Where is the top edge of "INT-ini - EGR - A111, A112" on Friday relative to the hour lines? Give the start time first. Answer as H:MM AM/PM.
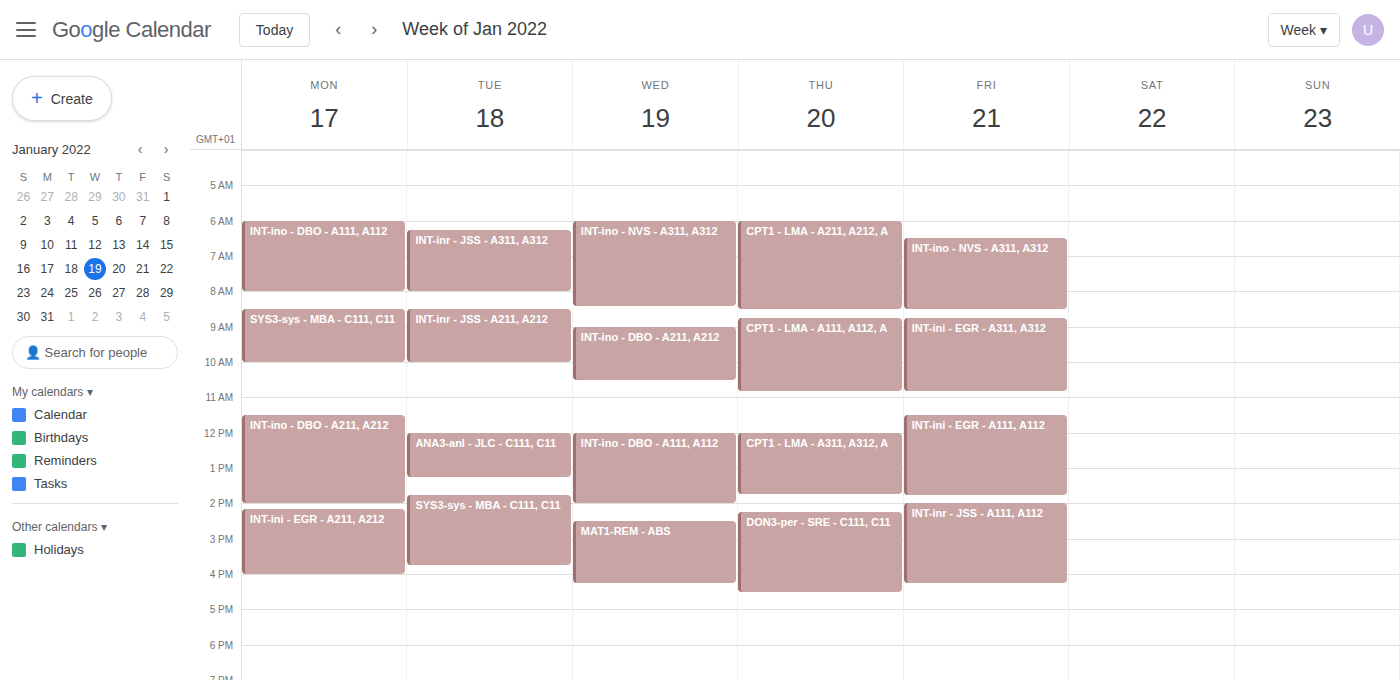
11:30 AM -- halfway between the 11 AM and 12 PM lines.